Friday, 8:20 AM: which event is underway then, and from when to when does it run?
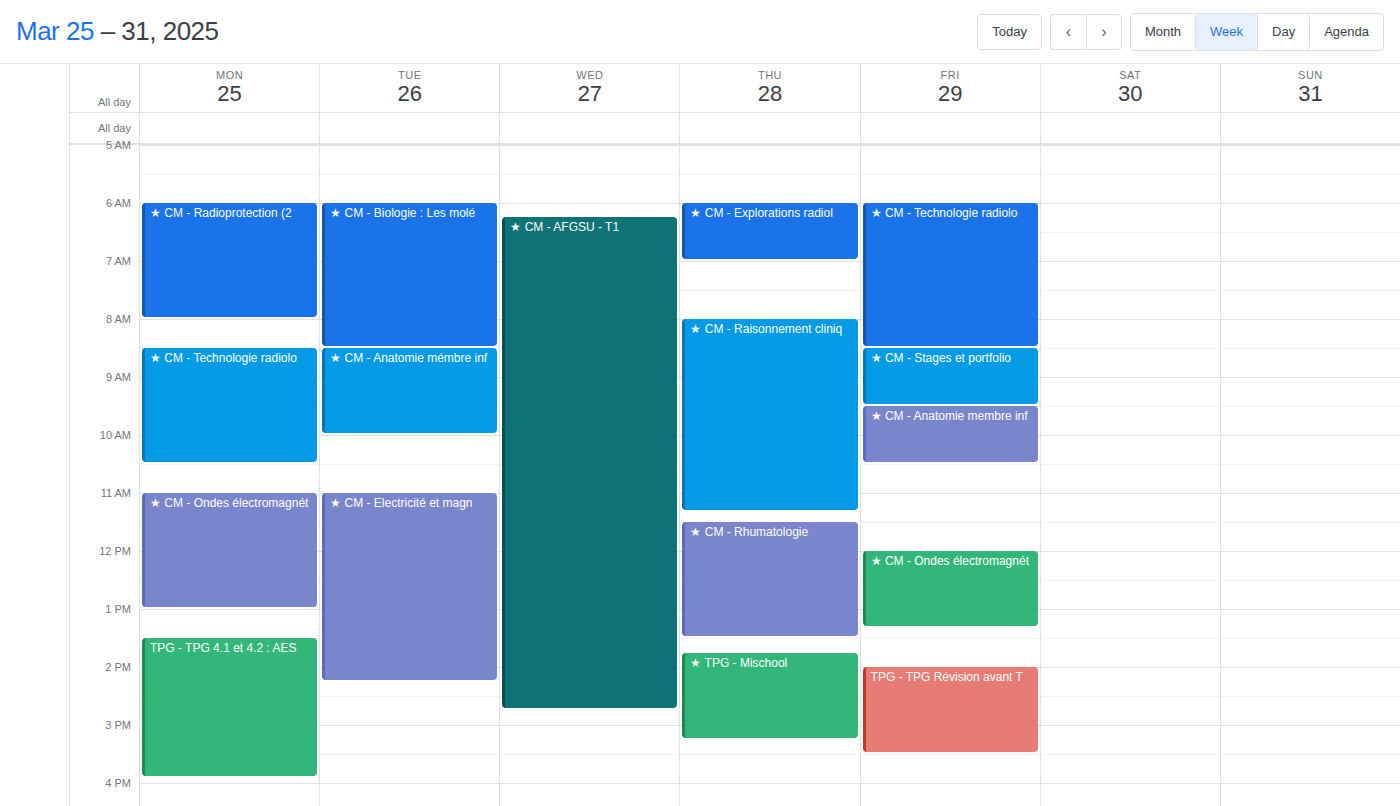
"★ CM - Technologie radiolo", 6:00 AM to 8:30 AM